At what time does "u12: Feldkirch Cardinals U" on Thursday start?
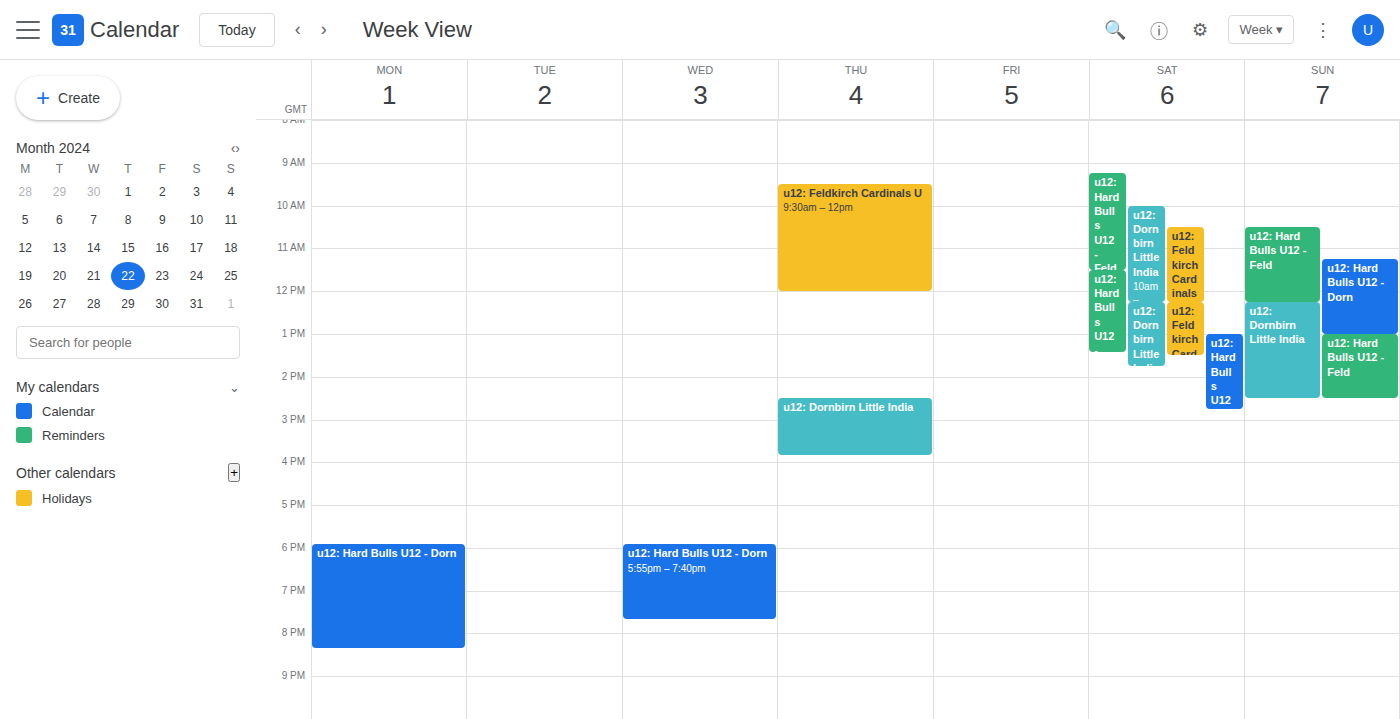
9:30 AM